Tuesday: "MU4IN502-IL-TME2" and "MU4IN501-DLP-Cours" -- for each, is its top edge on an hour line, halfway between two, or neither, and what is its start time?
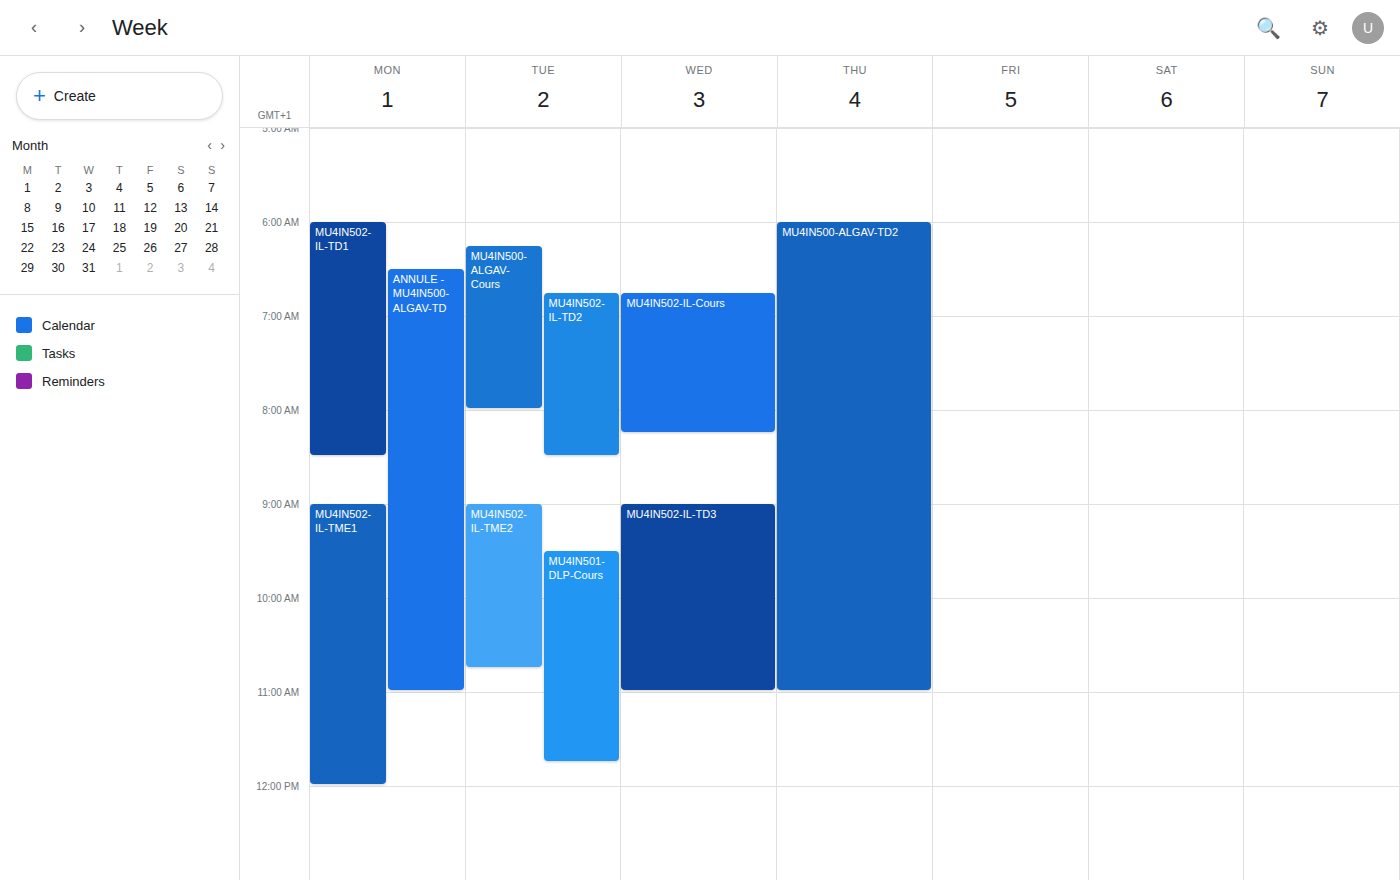
"MU4IN502-IL-TME2": 9:00 AM, exactly on the 9 AM line. "MU4IN501-DLP-Cours": 9:30 AM, halfway between the 9 AM and 10 AM lines.